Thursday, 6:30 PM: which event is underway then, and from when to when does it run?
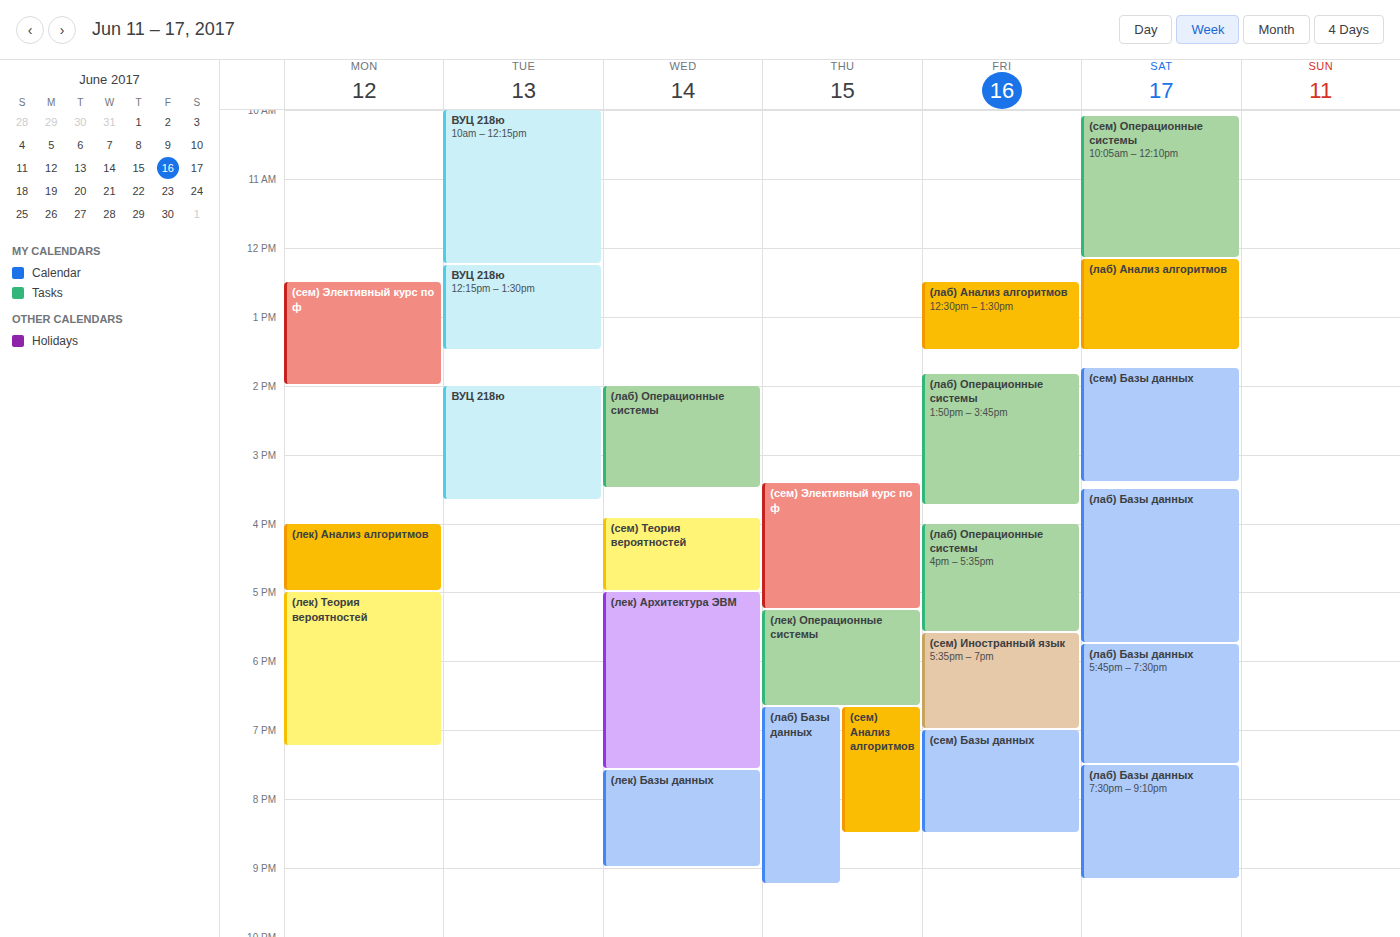
"(лек) Операционные системы", 5:15 PM to 6:40 PM